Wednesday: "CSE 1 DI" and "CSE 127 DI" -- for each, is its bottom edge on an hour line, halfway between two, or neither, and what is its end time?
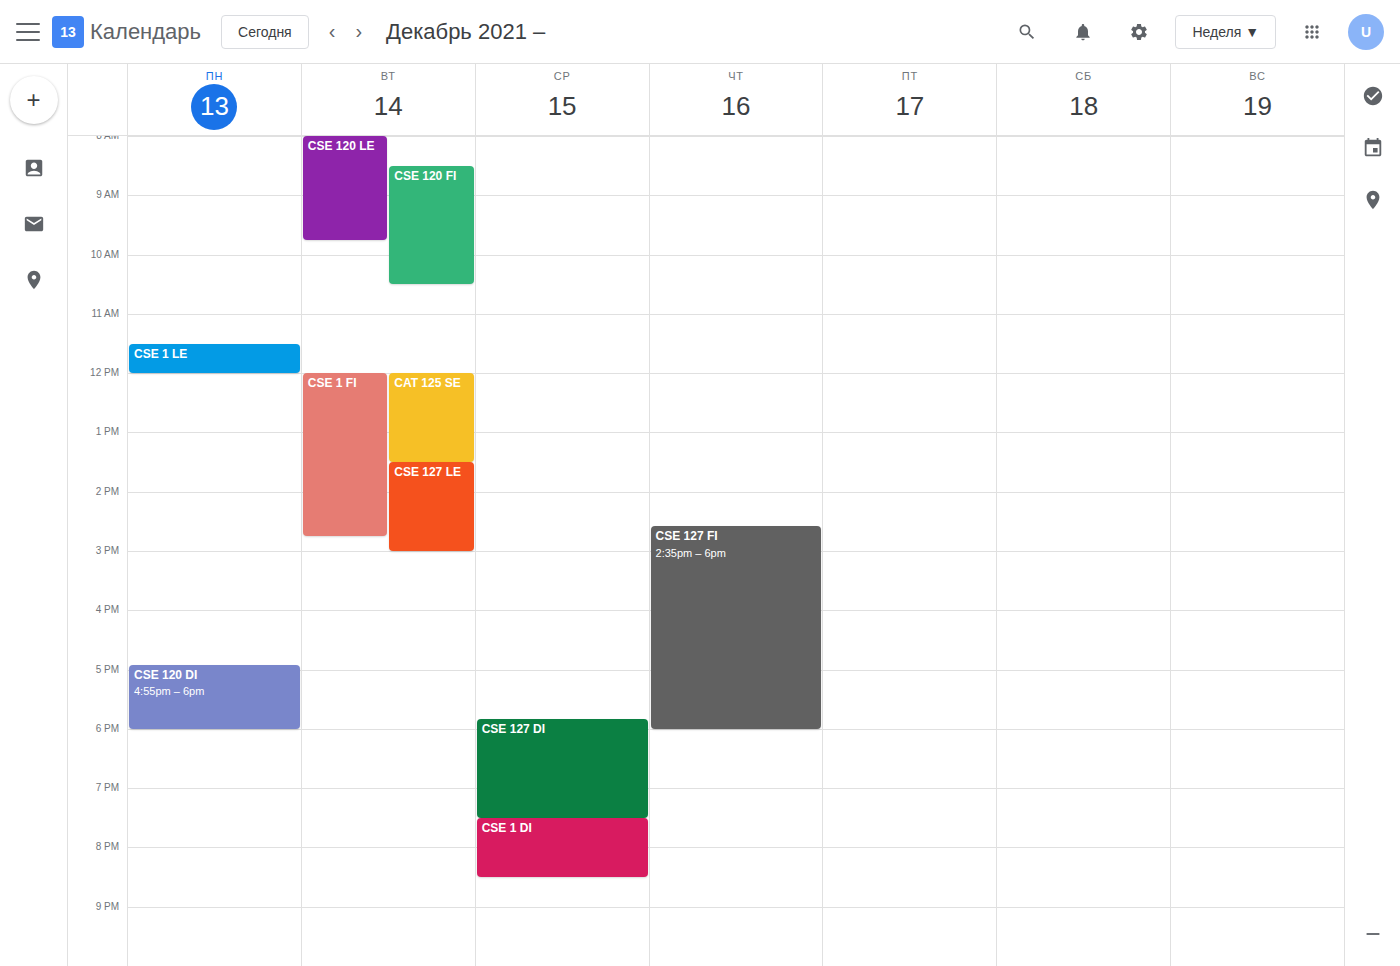
"CSE 1 DI": 8:30 PM, halfway between the 8 PM and 9 PM lines. "CSE 127 DI": 7:30 PM, halfway between the 7 PM and 8 PM lines.